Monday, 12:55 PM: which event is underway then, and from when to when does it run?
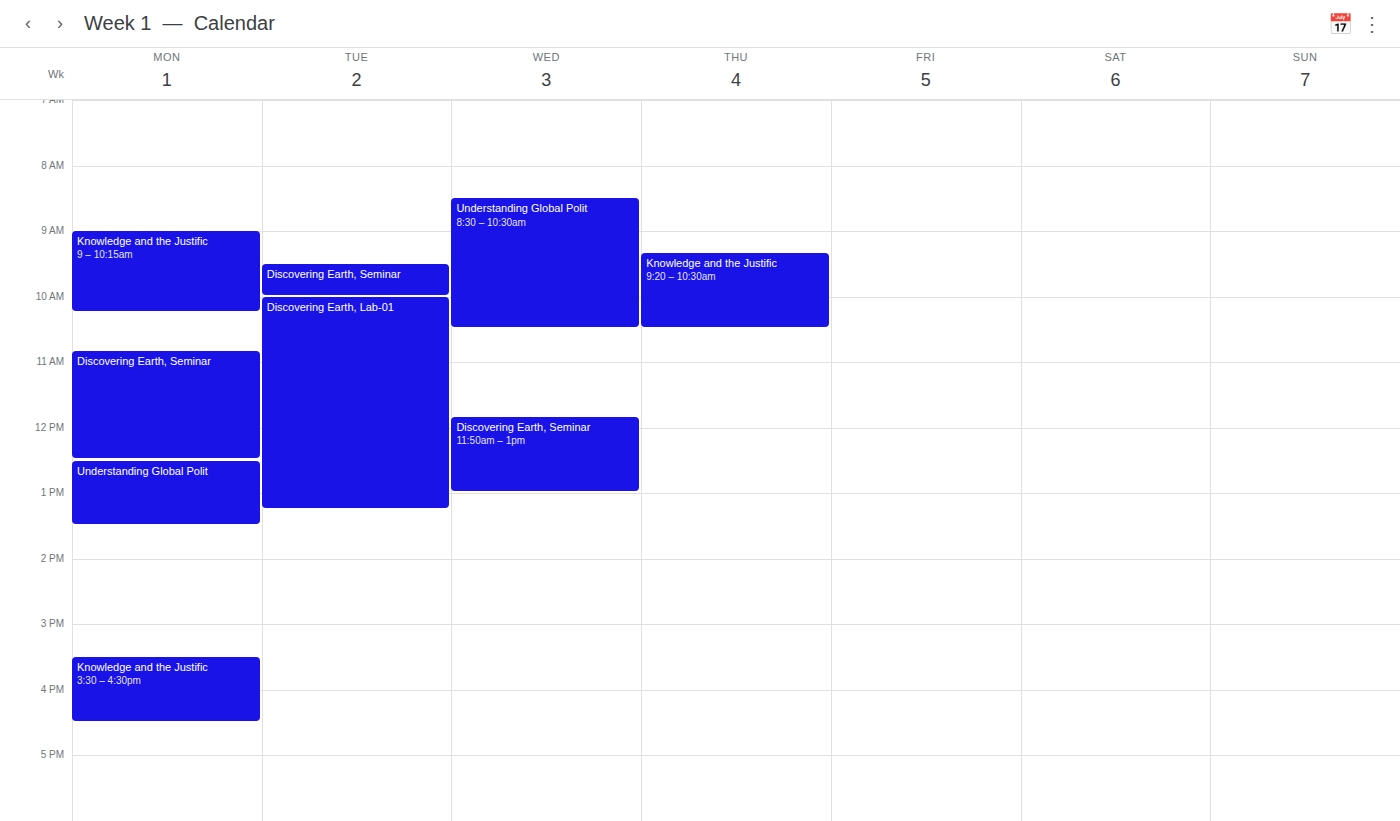
"Understanding Global Polit", 12:30 PM to 1:30 PM